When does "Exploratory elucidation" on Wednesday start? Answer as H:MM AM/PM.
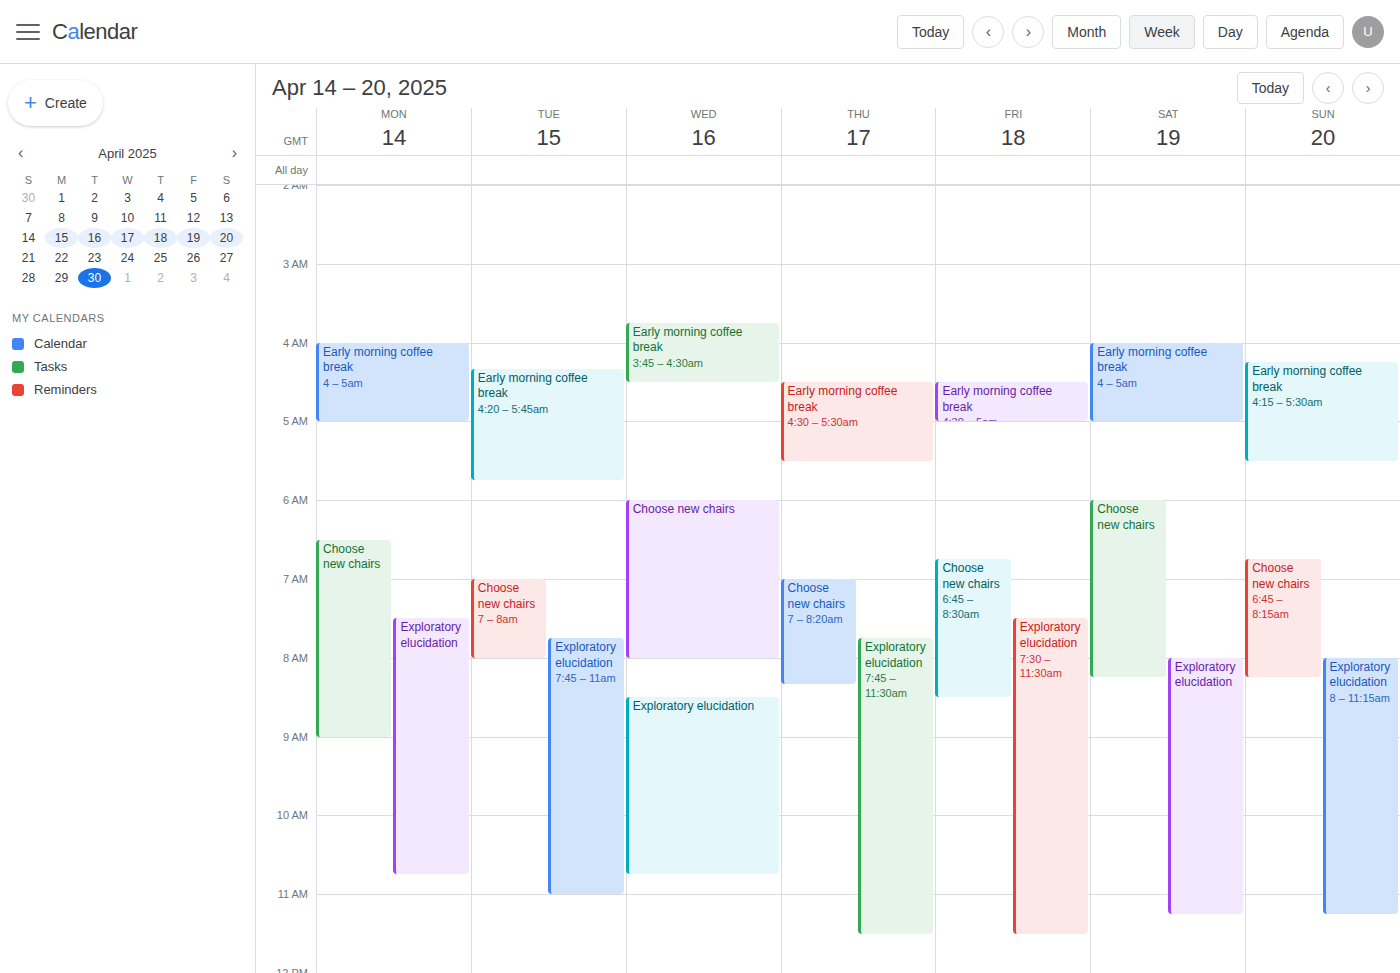
8:30 AM